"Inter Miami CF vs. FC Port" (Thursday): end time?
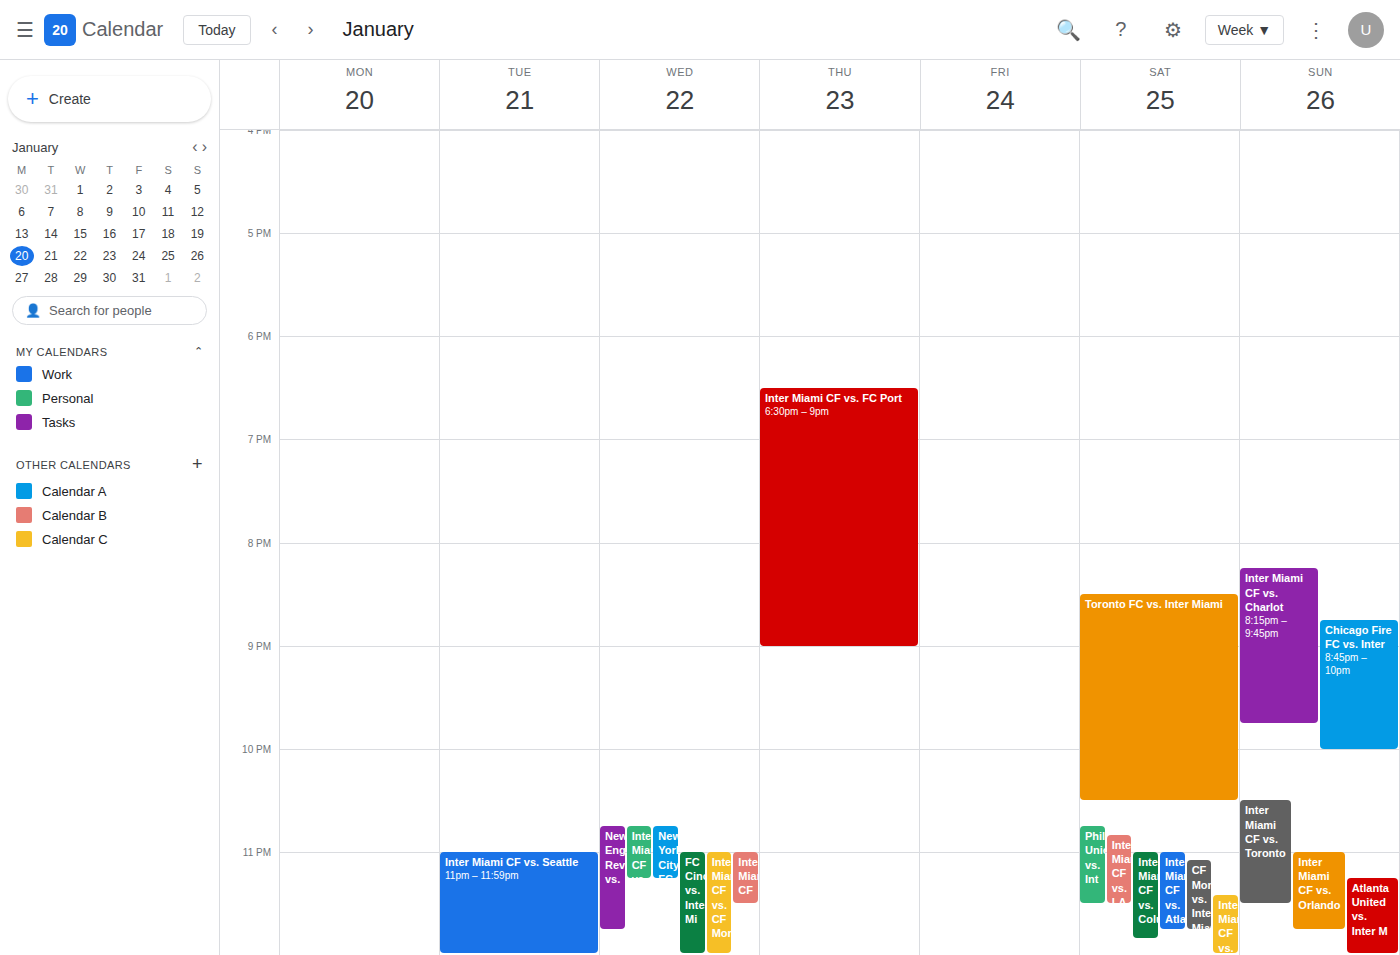
9:00 PM